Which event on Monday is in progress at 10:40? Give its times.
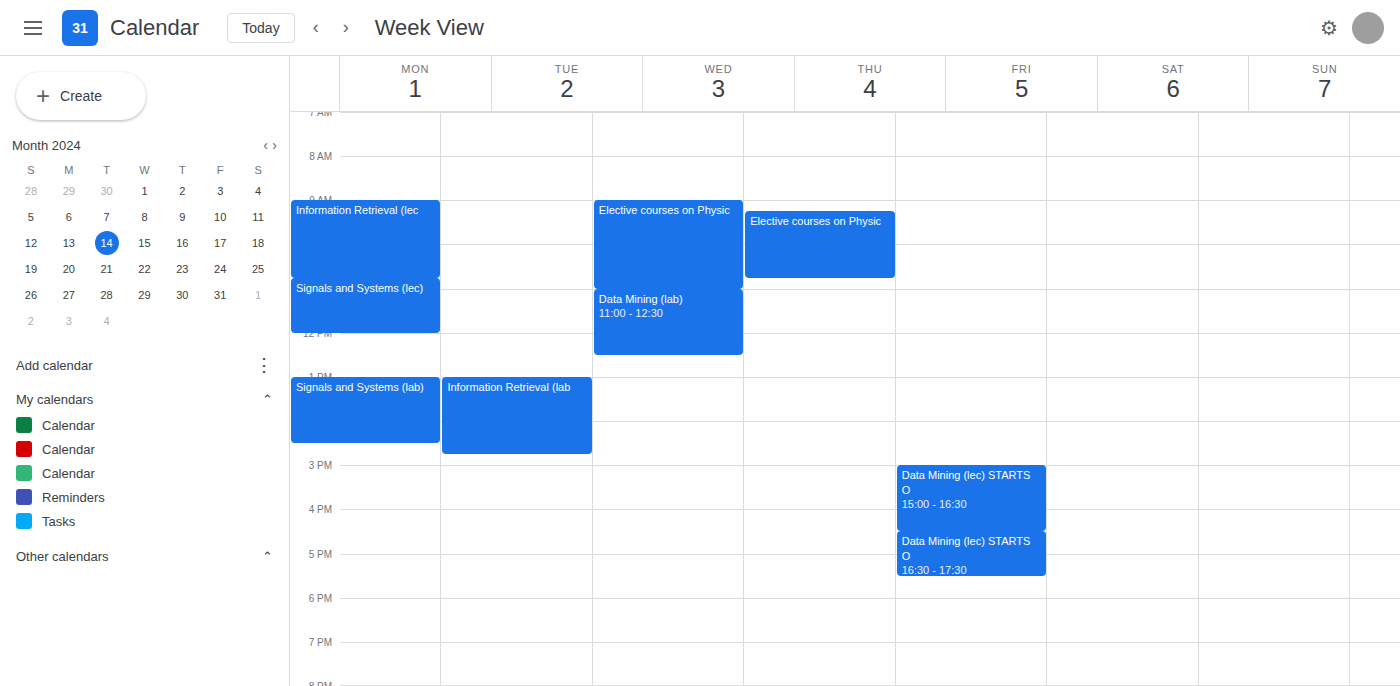
"Information Retrieval (lec", 09:00 to 10:45